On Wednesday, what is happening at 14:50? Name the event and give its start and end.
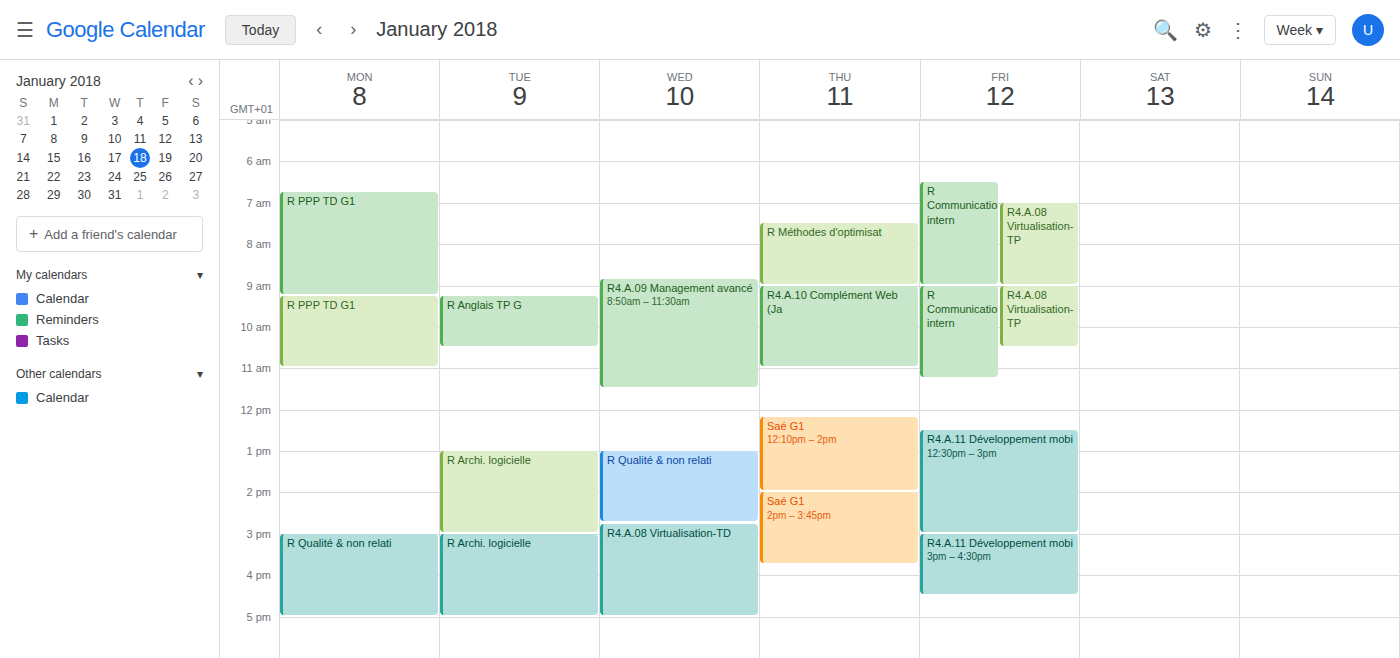
"R4.A.08 Virtualisation-TD", 14:45 to 17:00